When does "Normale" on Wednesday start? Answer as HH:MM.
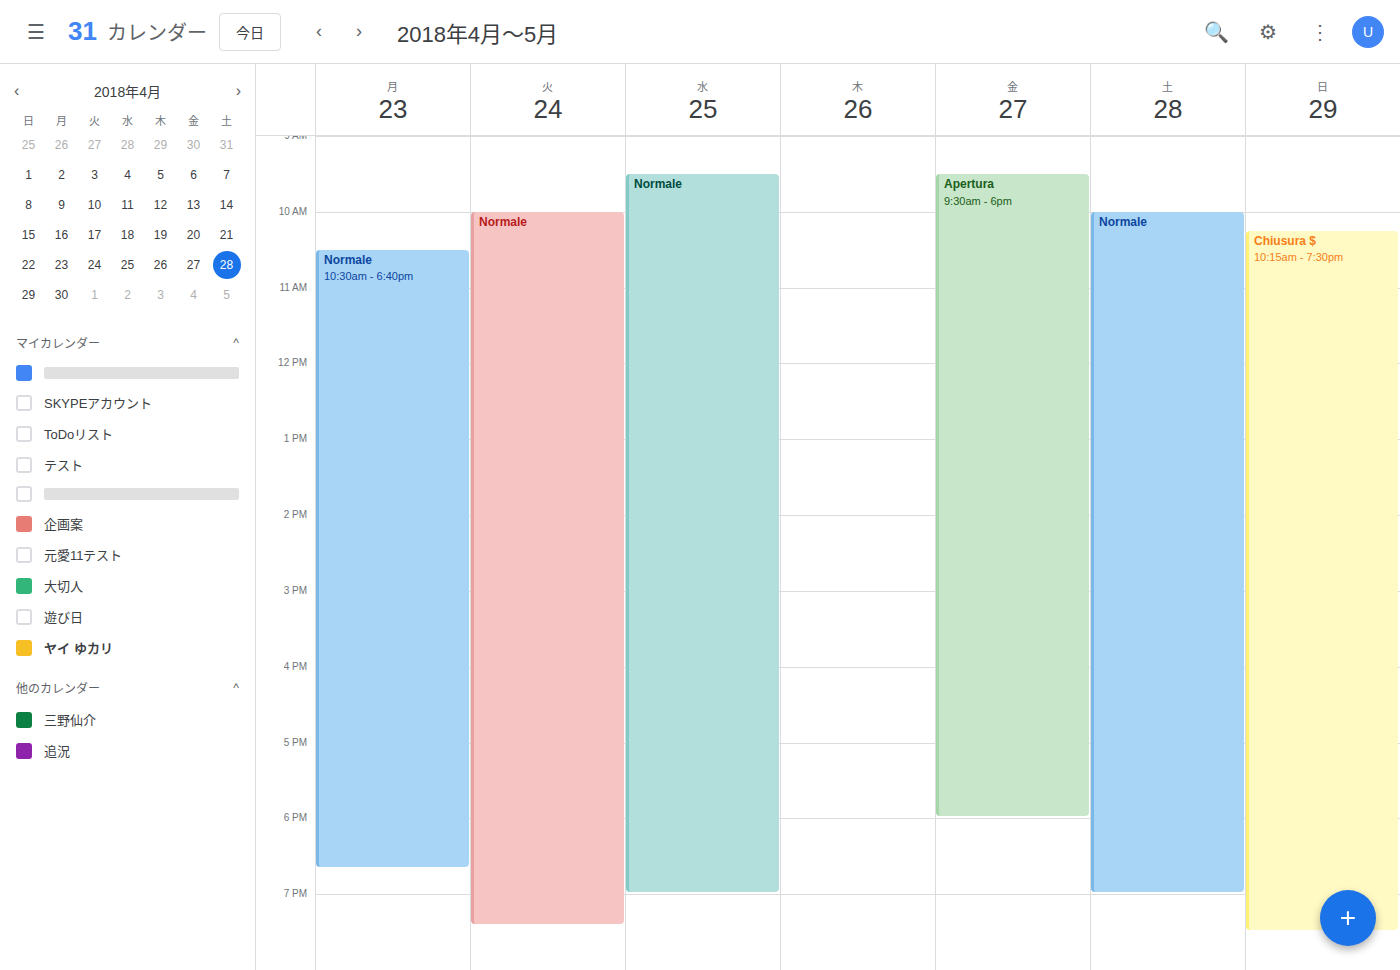
09:30